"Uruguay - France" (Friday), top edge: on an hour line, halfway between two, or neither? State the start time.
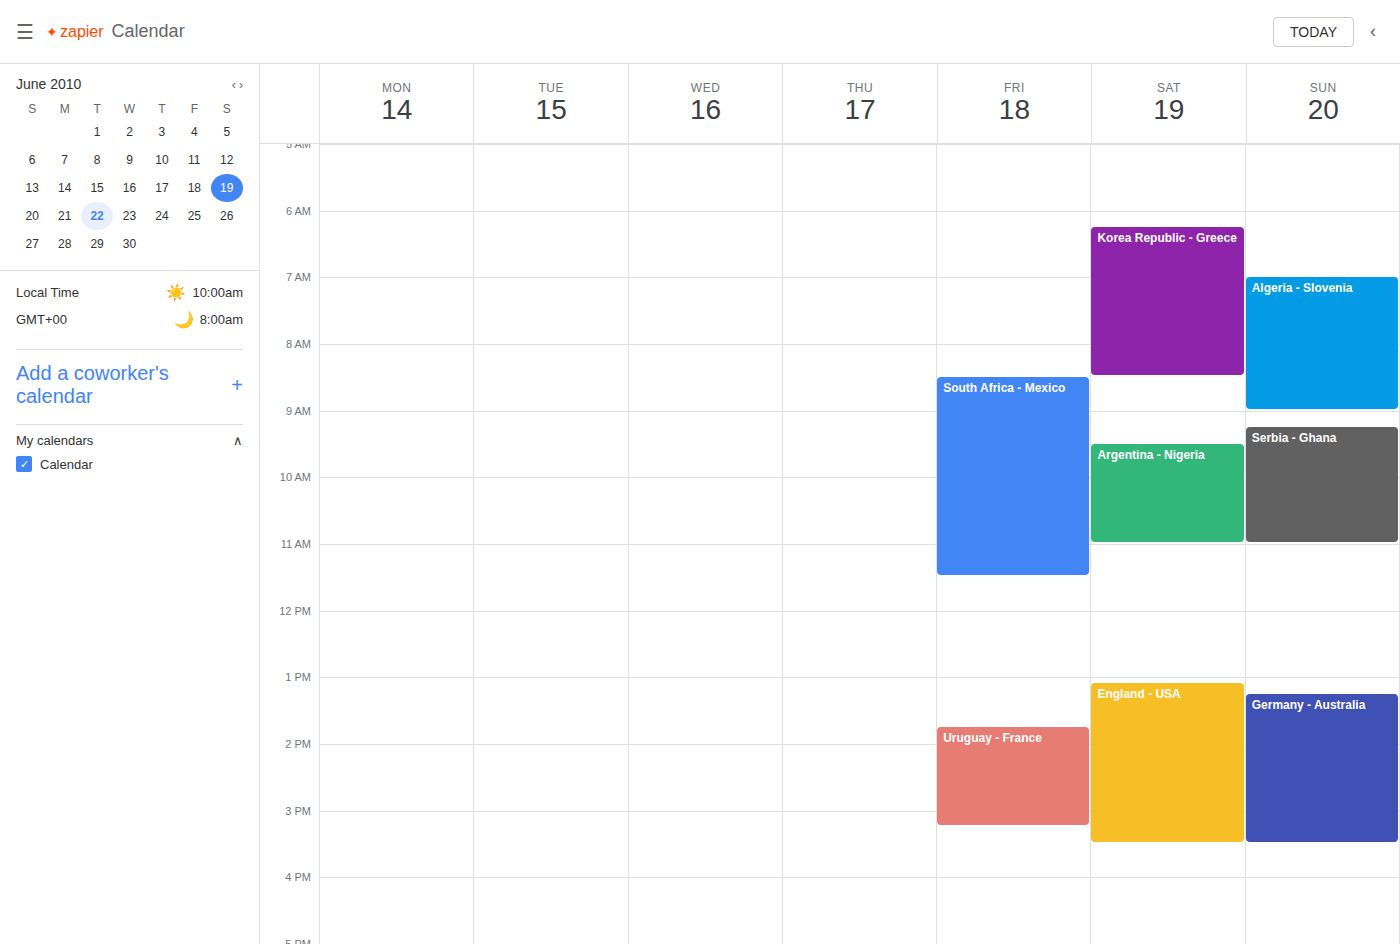
1:45 PM -- neither: three quarters of the way from the 1 PM line to the 2 PM line.